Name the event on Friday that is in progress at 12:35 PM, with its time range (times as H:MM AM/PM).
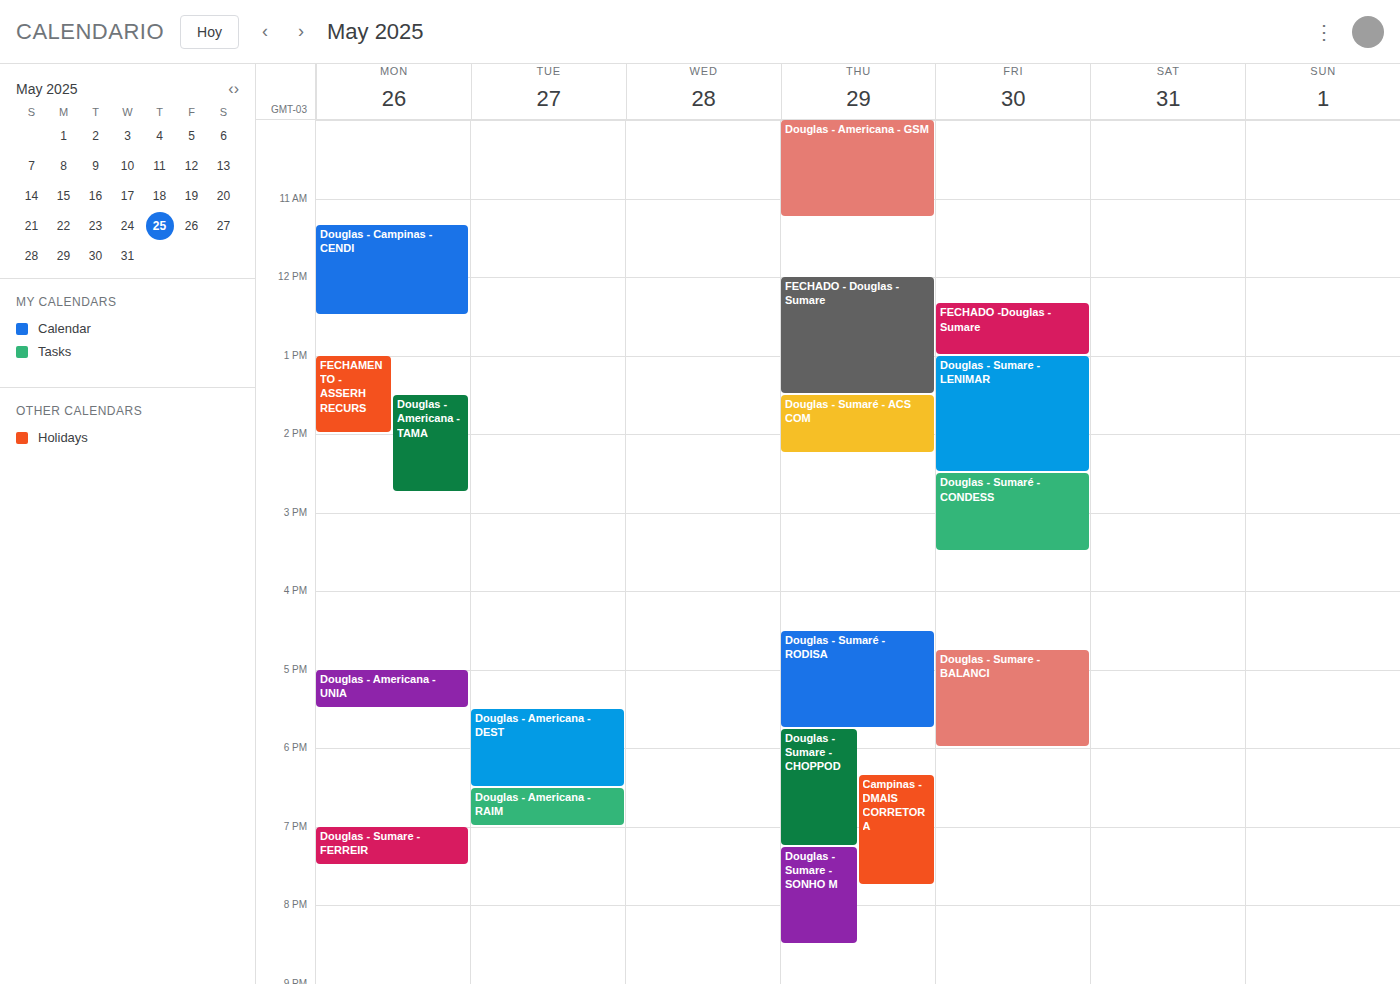
"FECHADO -Douglas - Sumare", 12:20 PM to 1:00 PM